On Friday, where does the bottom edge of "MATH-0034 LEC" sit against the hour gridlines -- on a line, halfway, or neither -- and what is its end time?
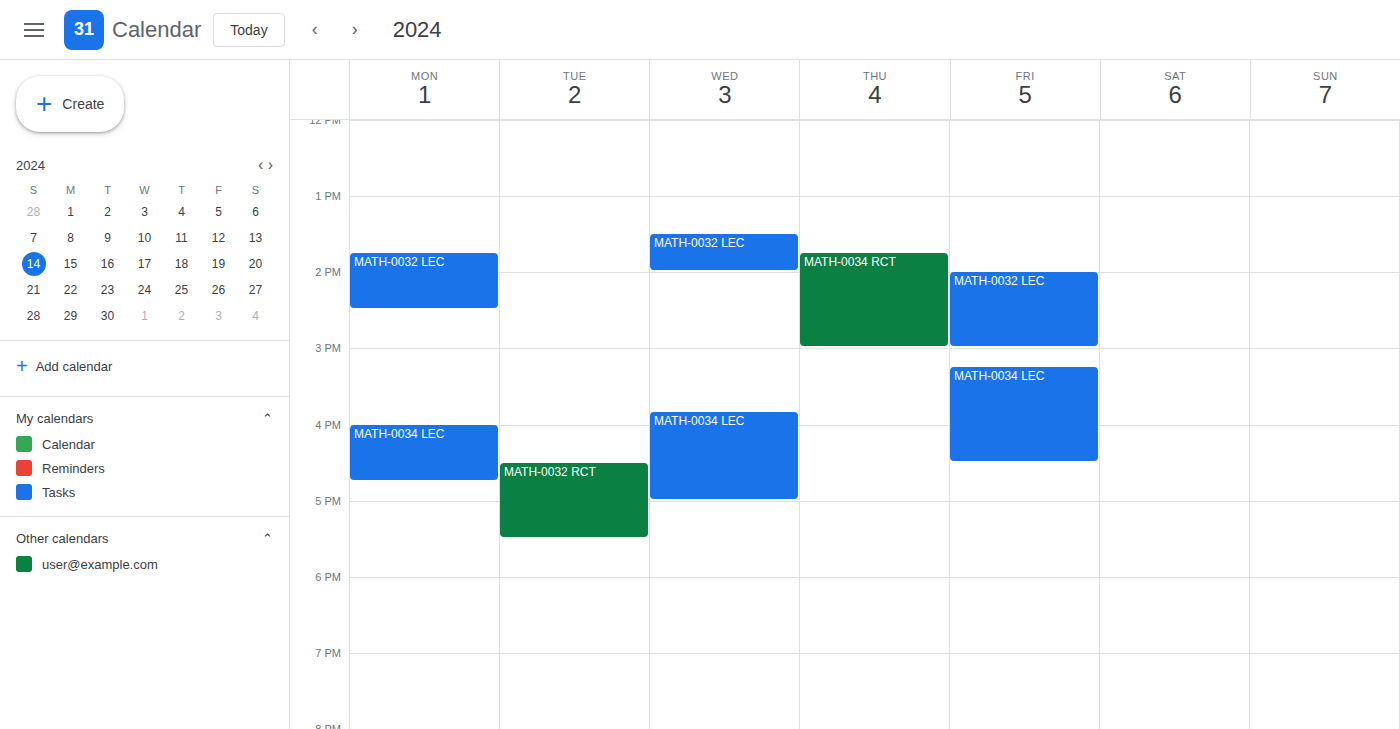
4:30 PM -- halfway between the 4 PM and 5 PM lines.